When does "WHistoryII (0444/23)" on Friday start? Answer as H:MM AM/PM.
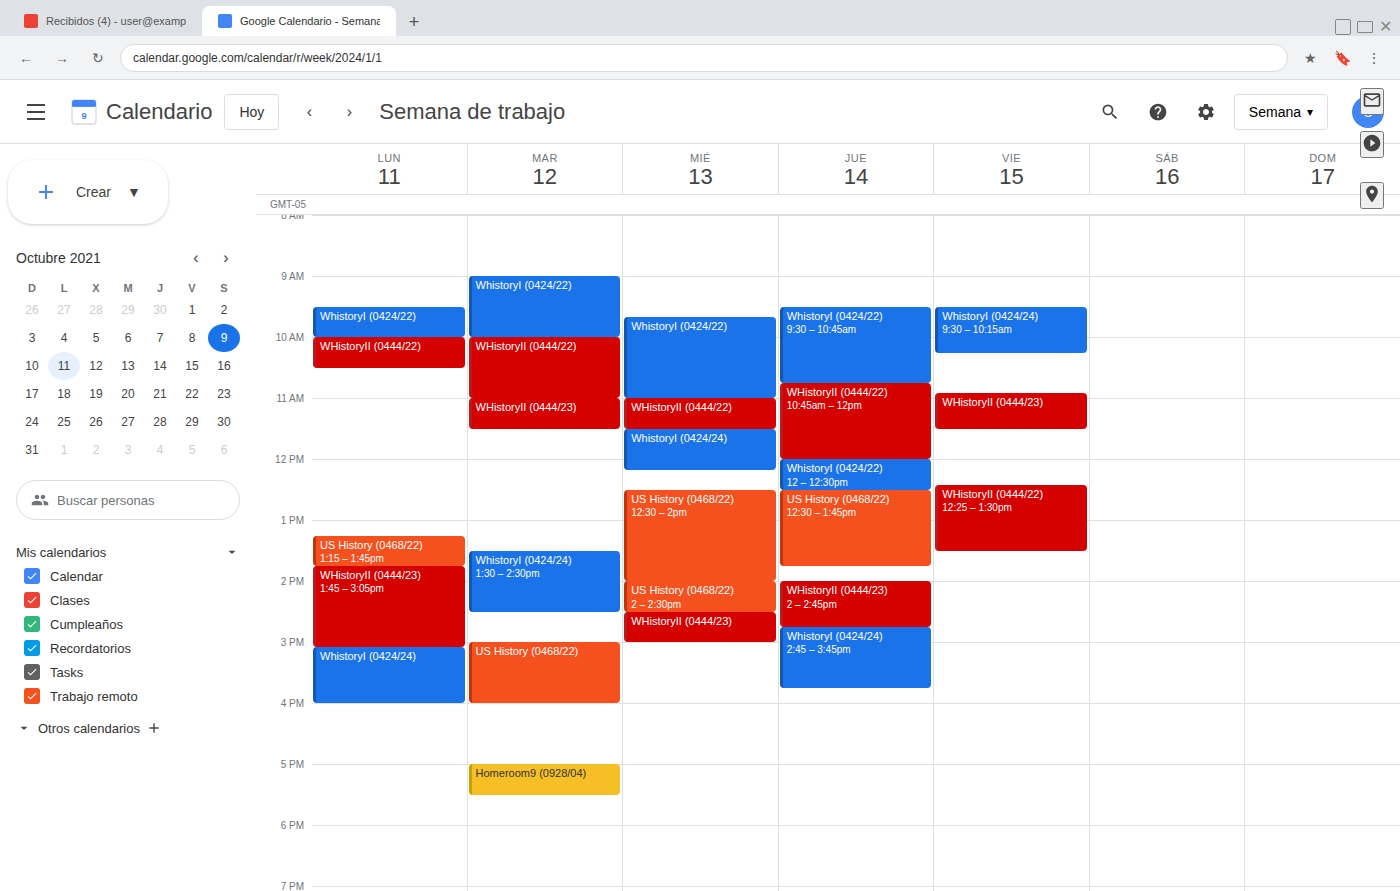
10:55 AM